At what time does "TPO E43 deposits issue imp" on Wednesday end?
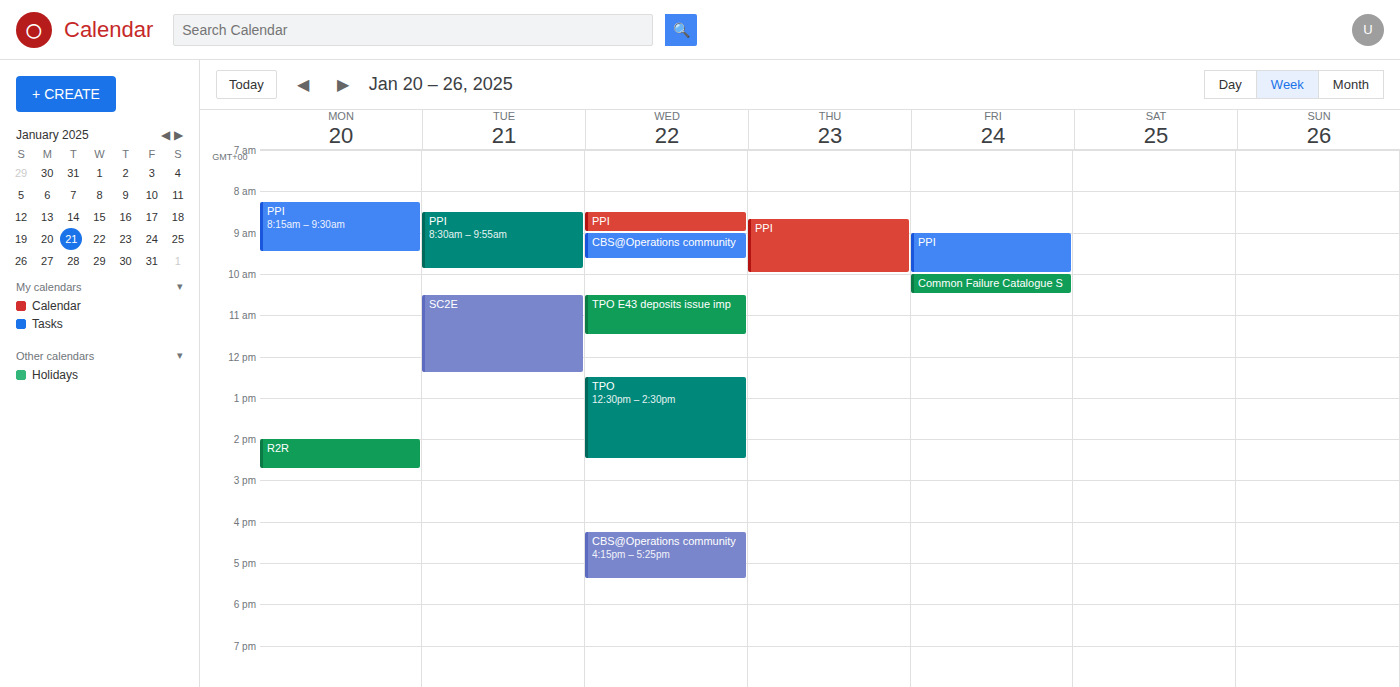
11:30 AM